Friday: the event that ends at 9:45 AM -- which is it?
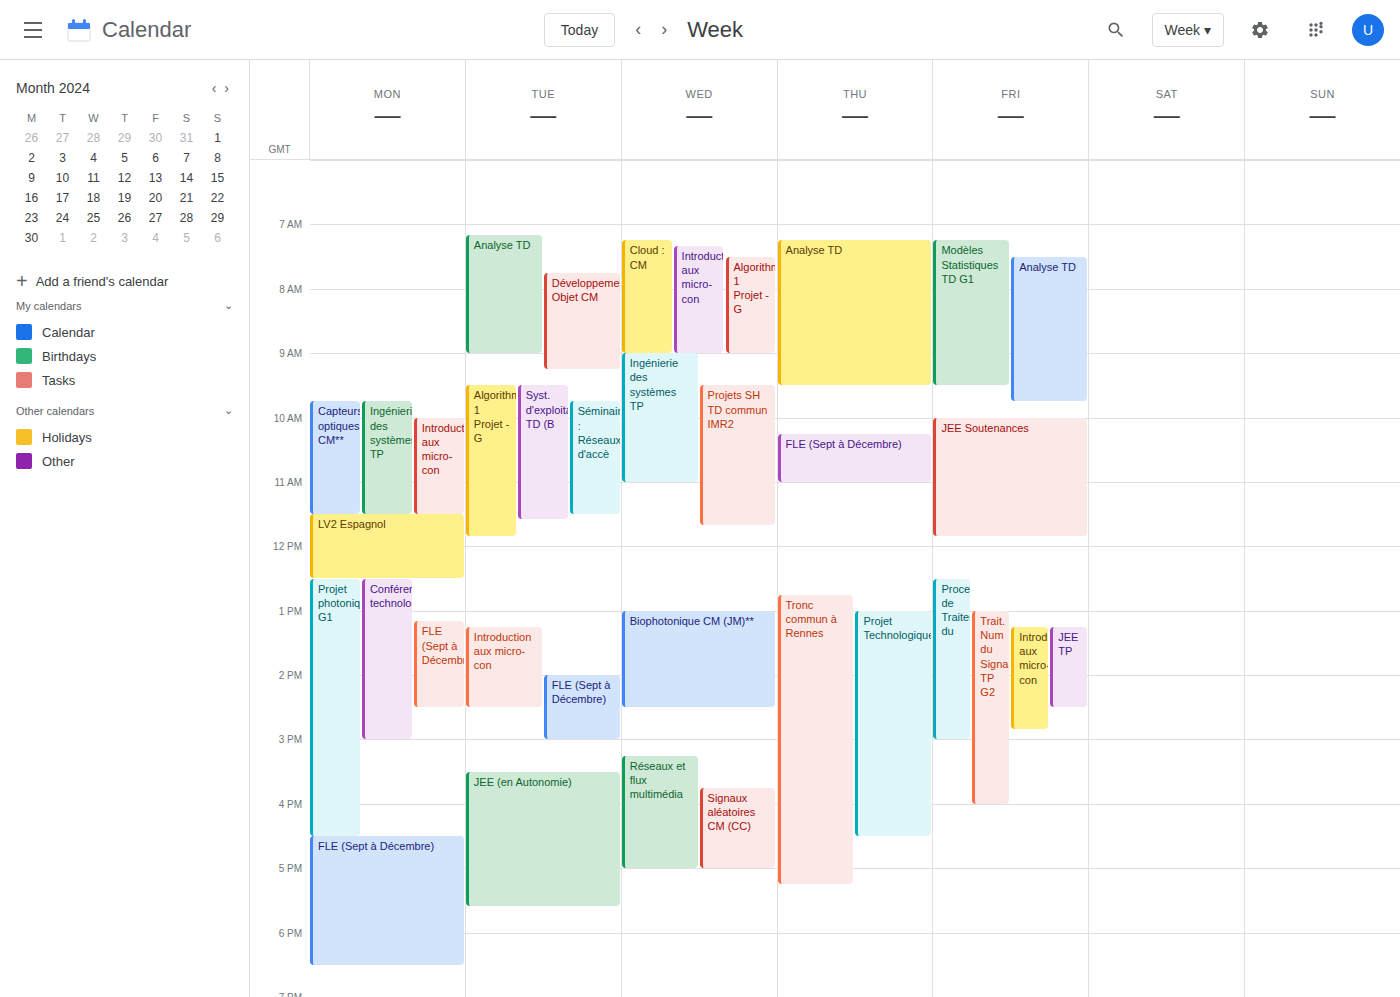
"Analyse TD"